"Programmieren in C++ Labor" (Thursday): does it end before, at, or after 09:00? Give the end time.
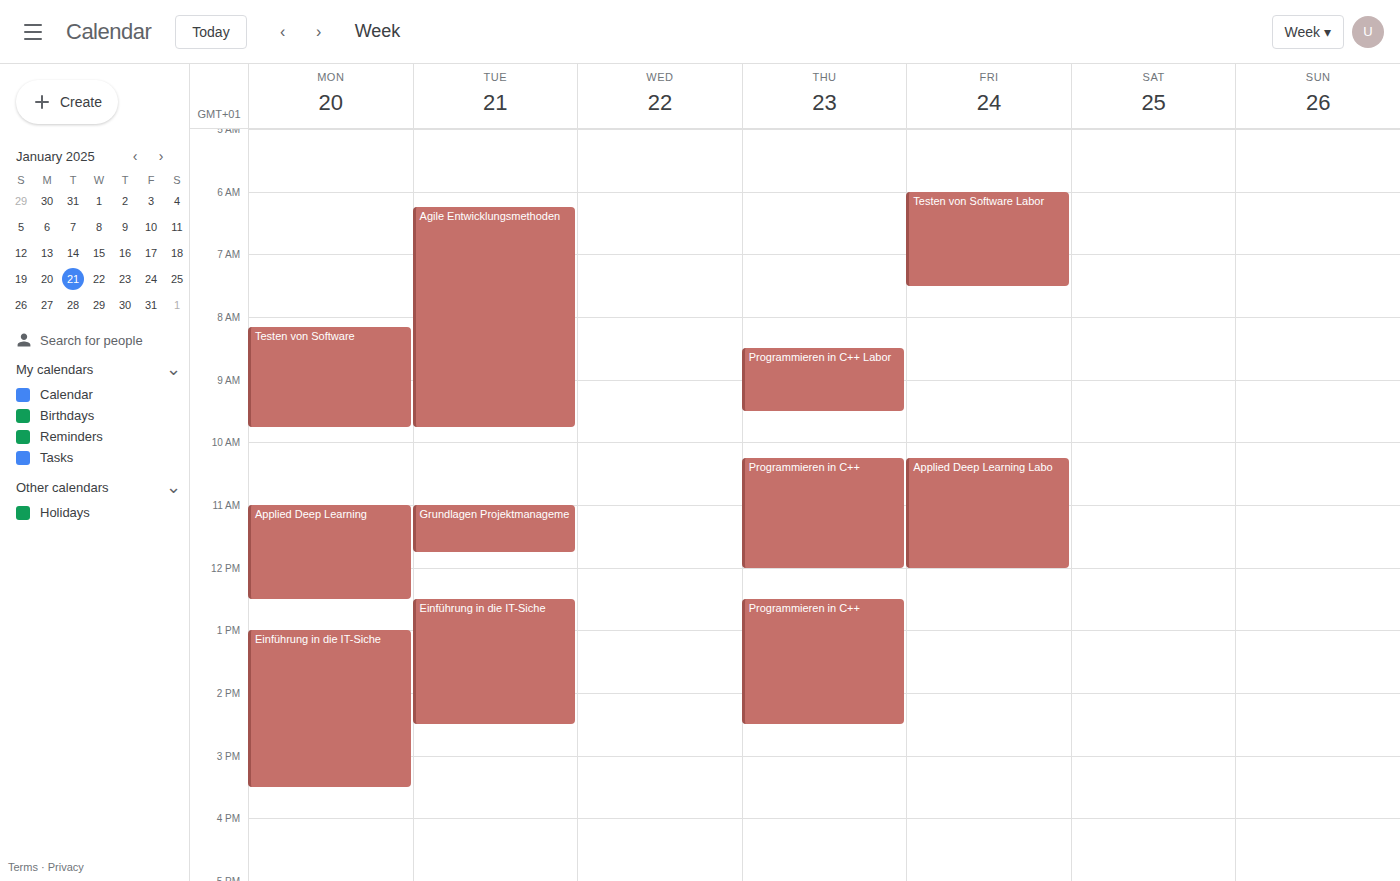
09:30 -- after 09:00, 30 minutes below the 09:00 line.